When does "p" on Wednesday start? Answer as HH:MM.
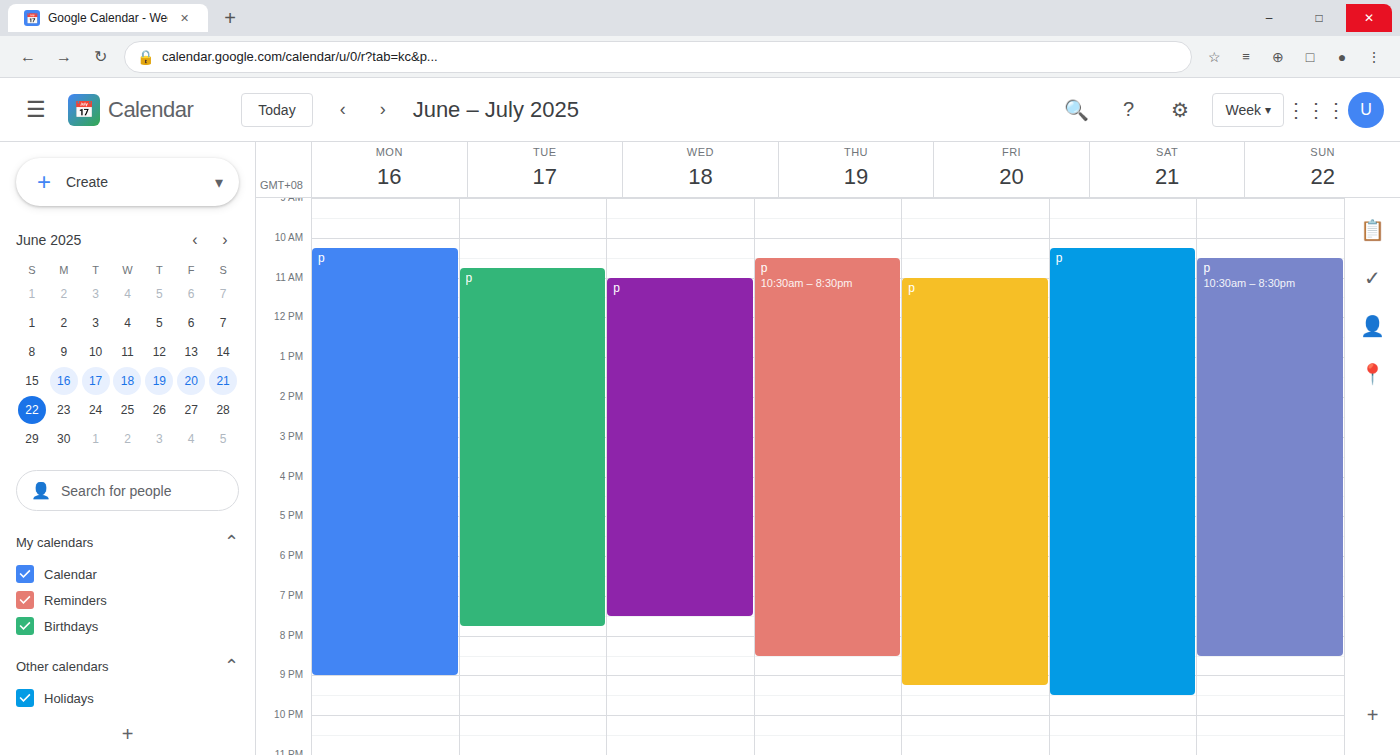
11:00